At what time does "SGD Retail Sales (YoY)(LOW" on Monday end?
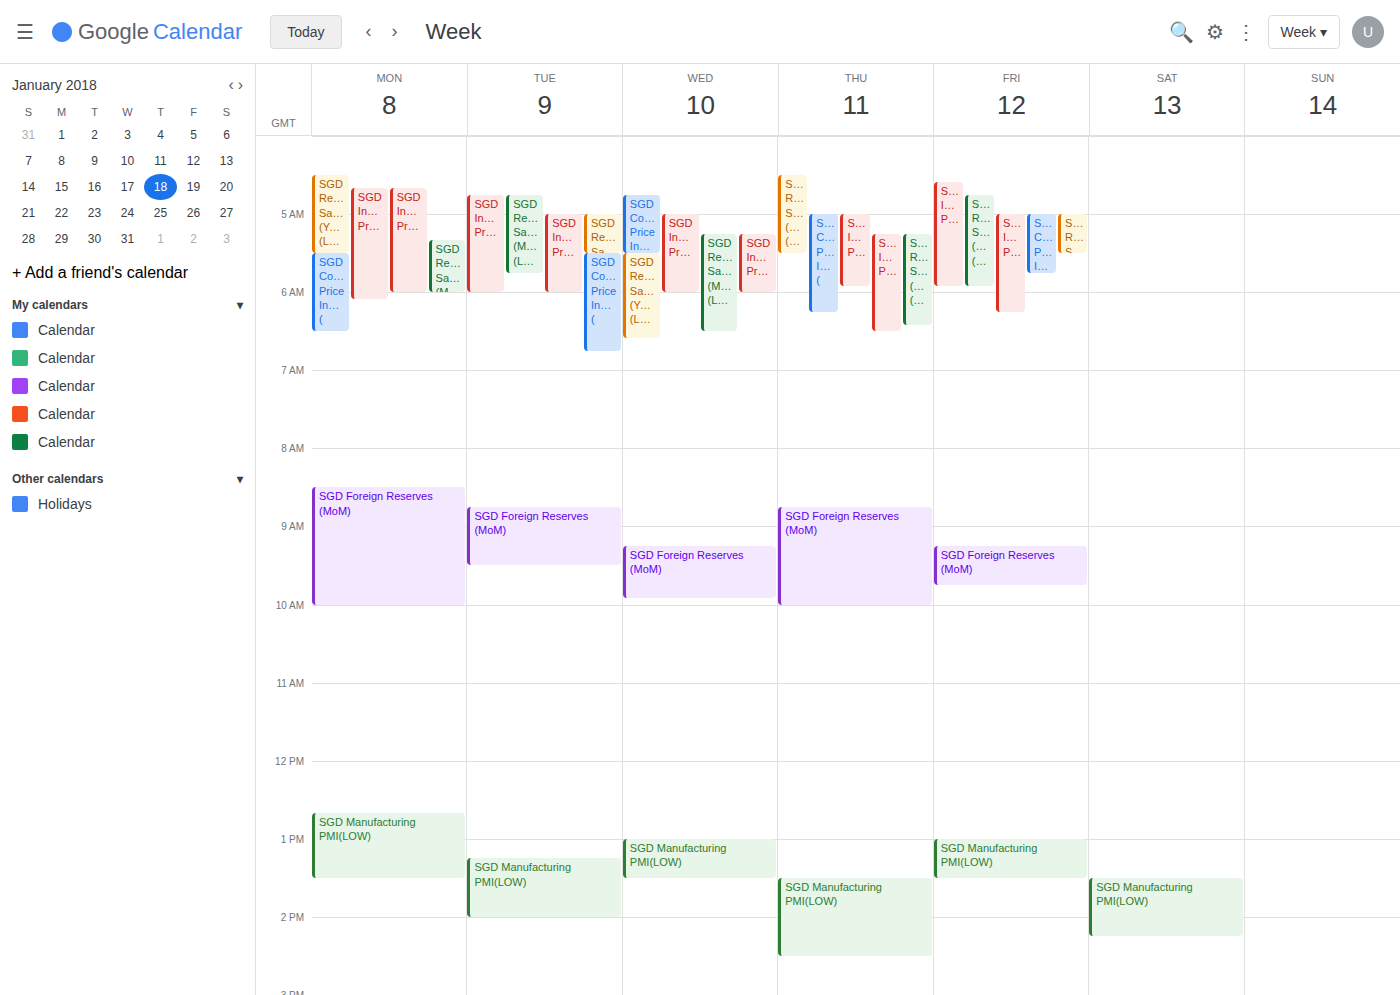
5:30 AM